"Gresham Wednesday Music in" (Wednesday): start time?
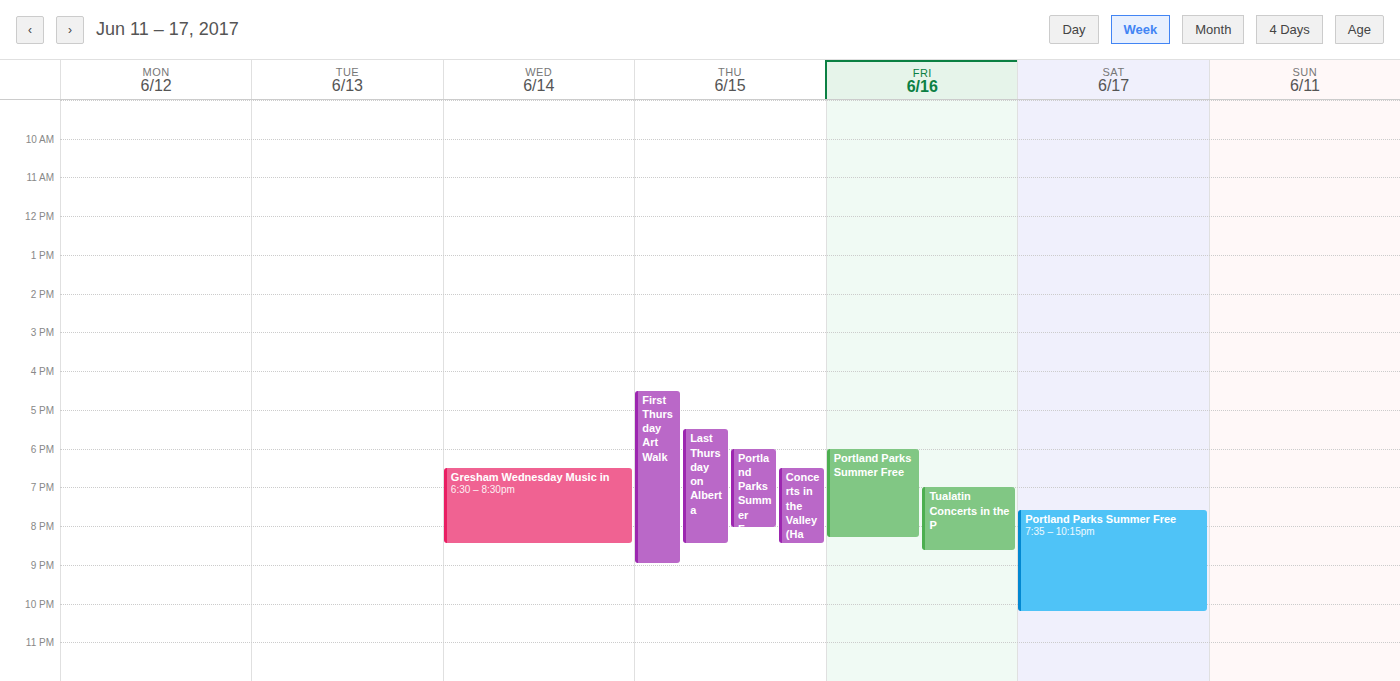
6:30 PM